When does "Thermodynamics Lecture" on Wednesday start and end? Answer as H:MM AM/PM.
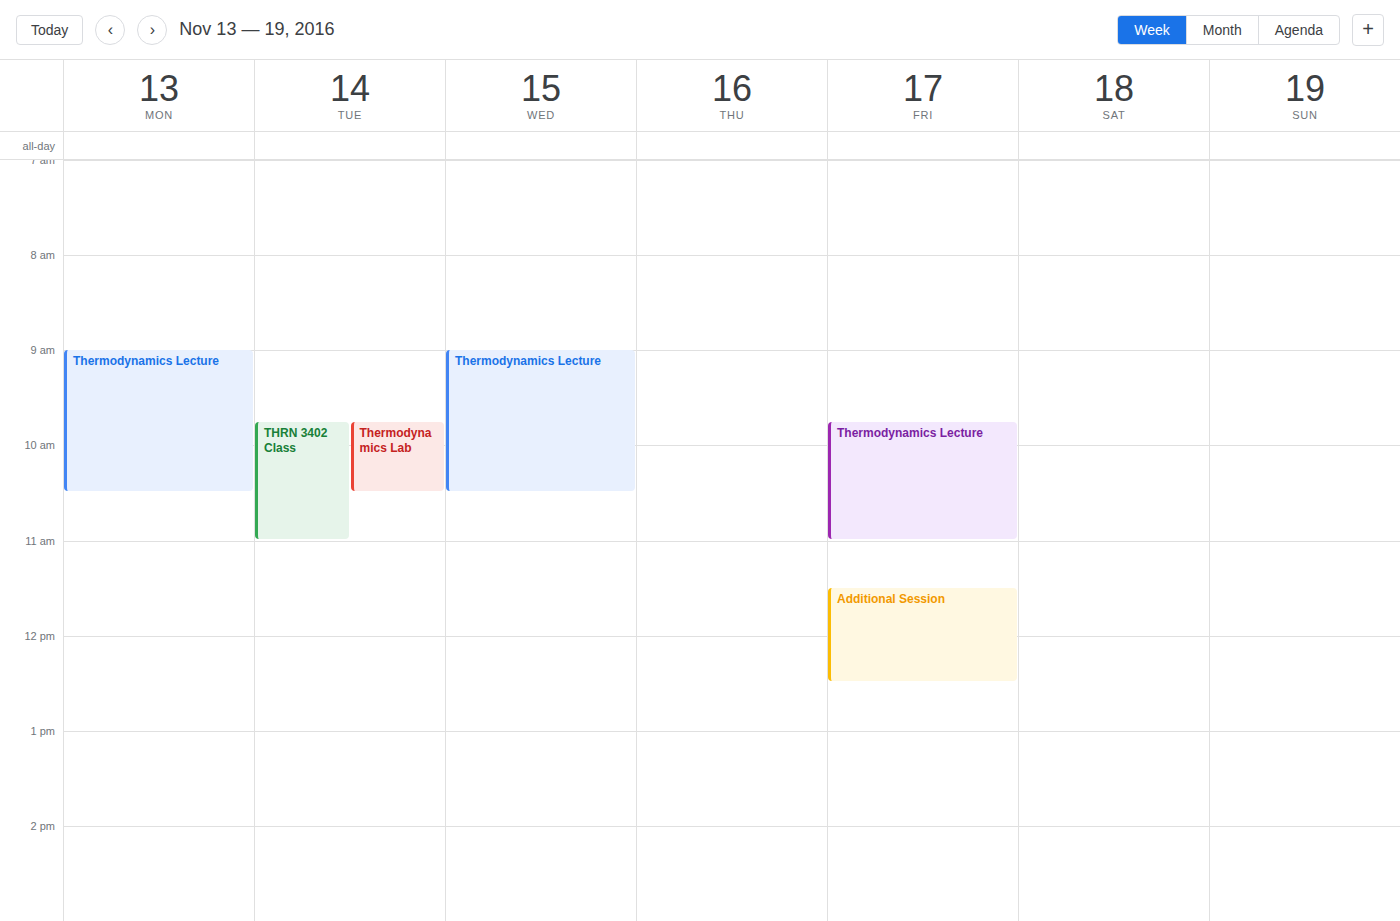
9:00 AM to 10:30 AM